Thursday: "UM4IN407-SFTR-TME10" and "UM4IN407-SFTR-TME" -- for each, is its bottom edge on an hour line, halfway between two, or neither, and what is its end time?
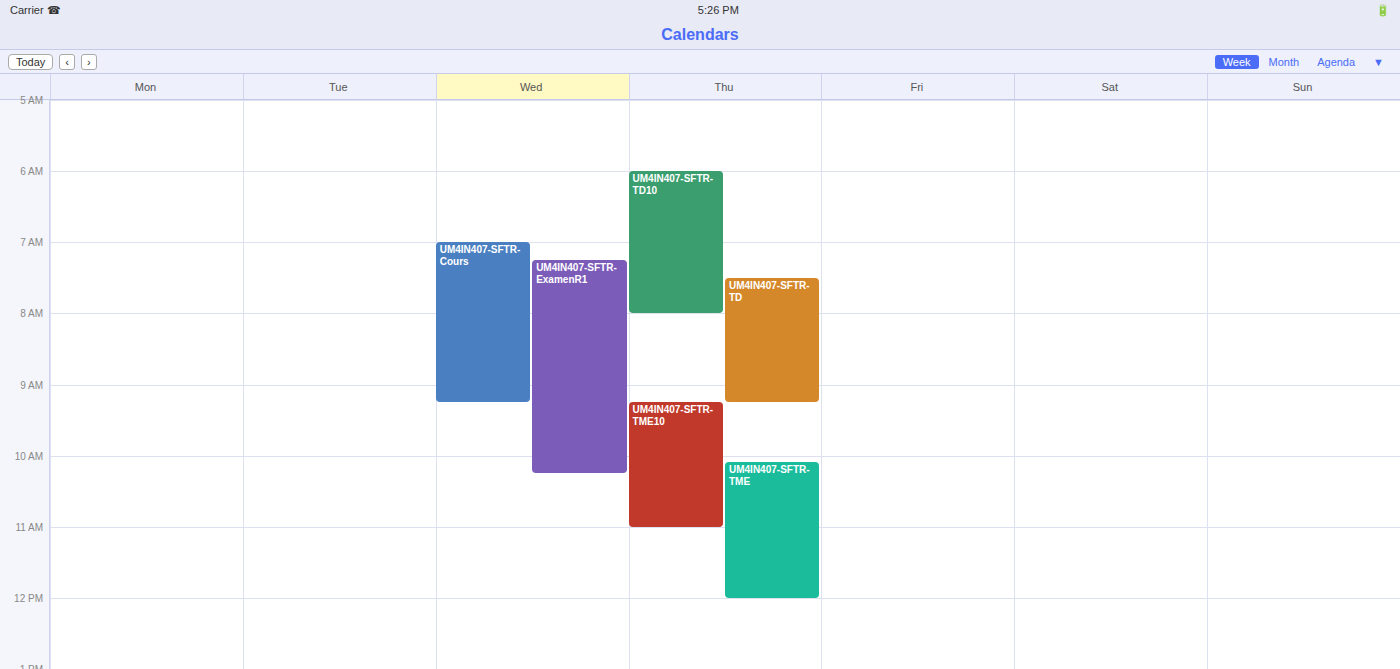
"UM4IN407-SFTR-TME10": 11:00, exactly on the 11:00 line. "UM4IN407-SFTR-TME": 12:00, exactly on the 12:00 line.